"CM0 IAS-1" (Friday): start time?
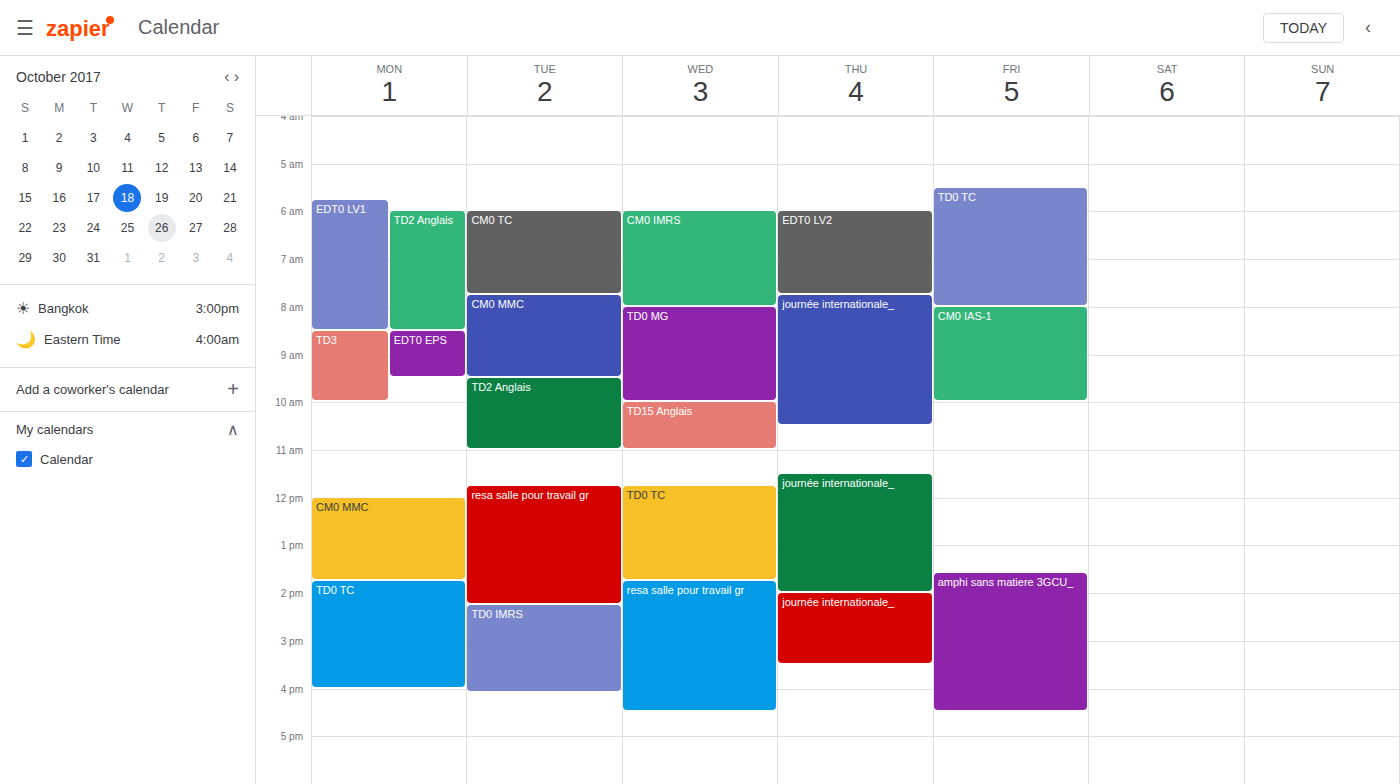
8:00 AM